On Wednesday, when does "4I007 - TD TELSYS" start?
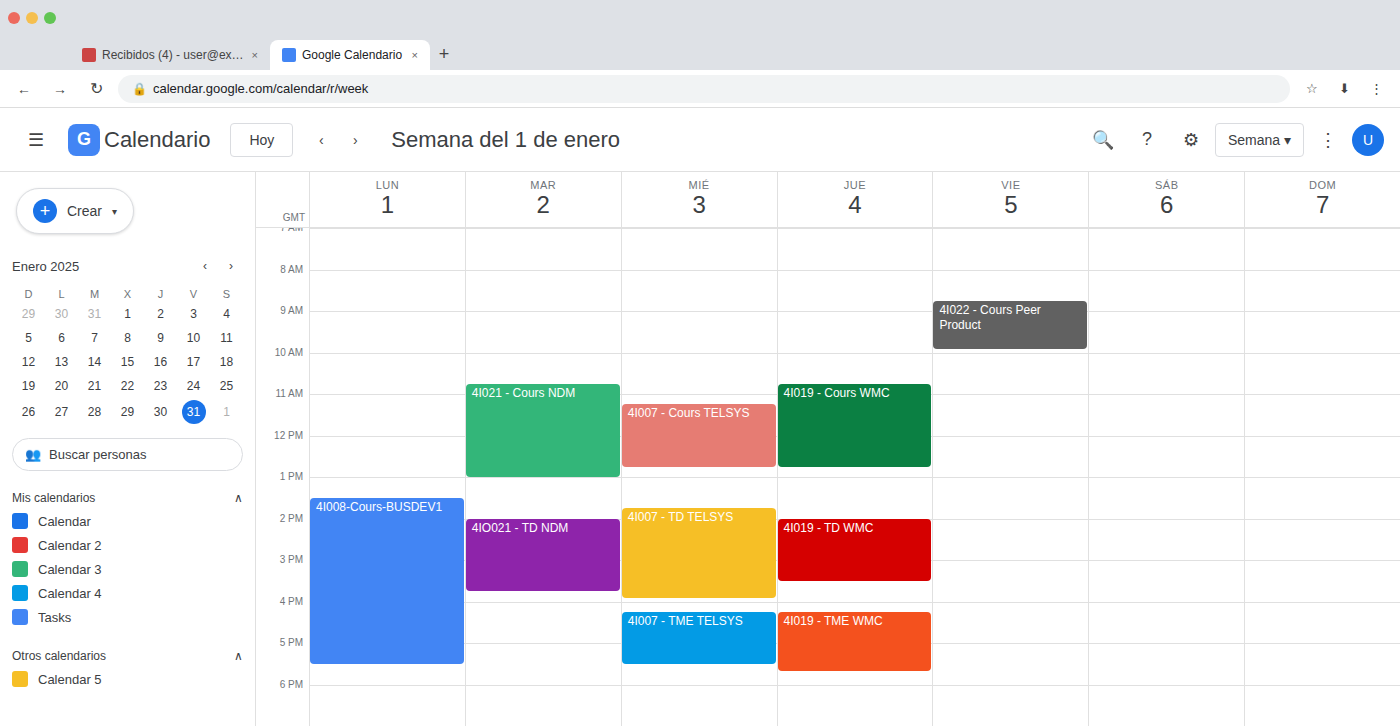
1:45 PM